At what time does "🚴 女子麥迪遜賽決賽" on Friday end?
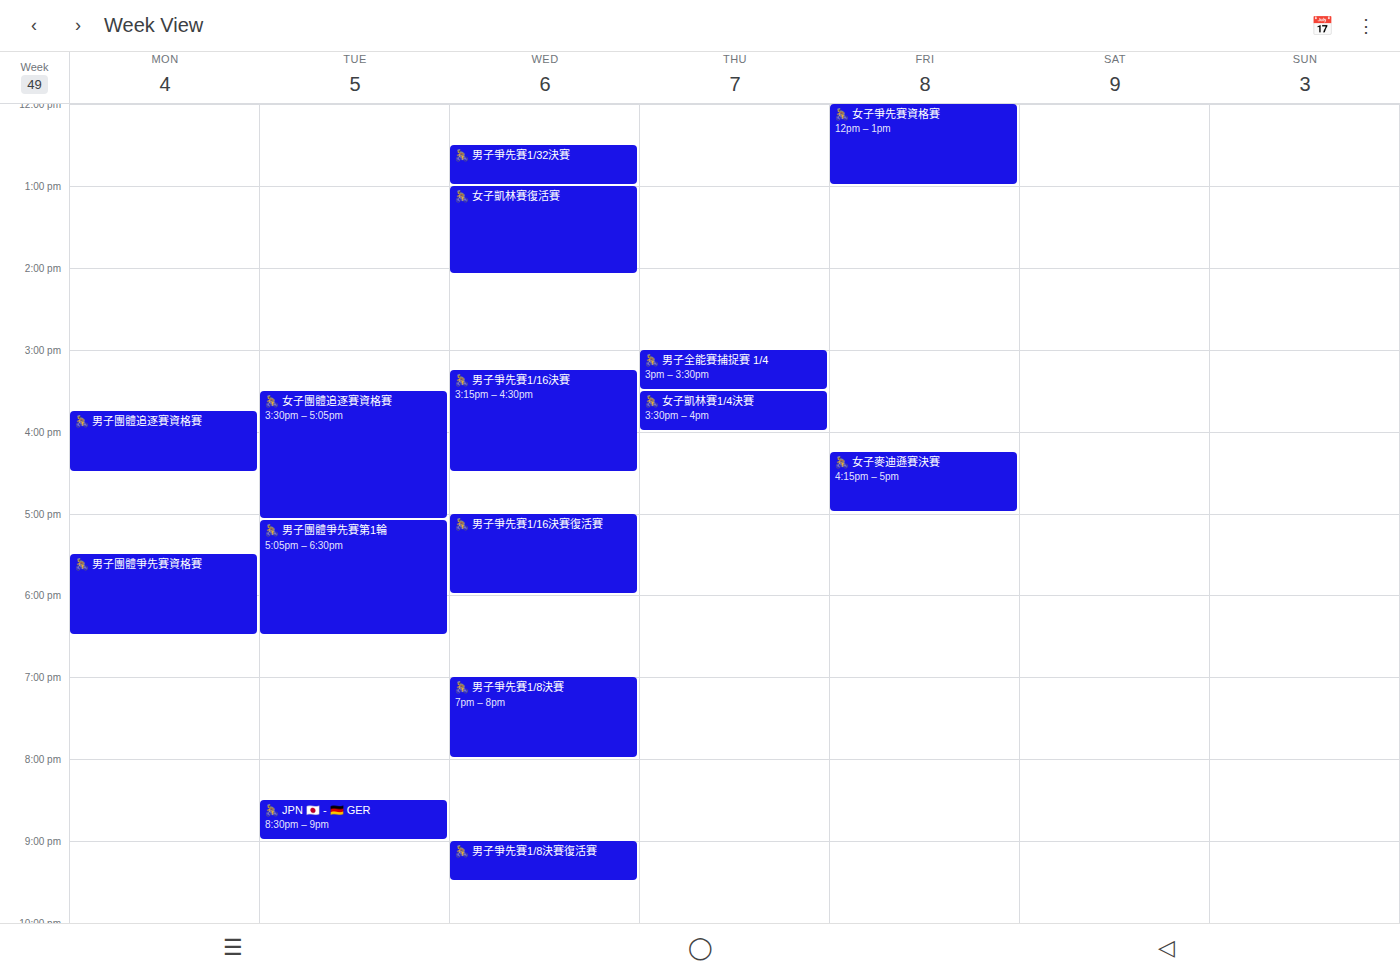
5:00 PM